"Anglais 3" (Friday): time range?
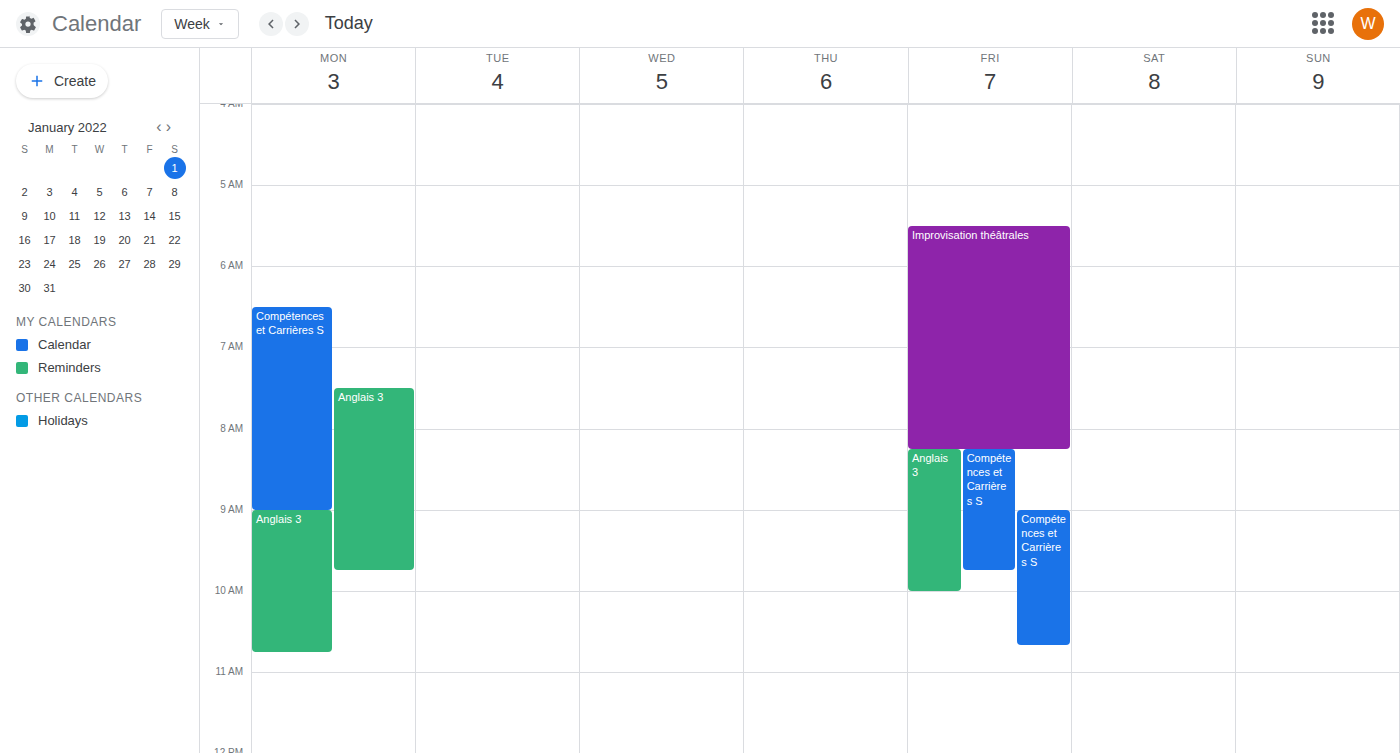
08:15 to 10:00